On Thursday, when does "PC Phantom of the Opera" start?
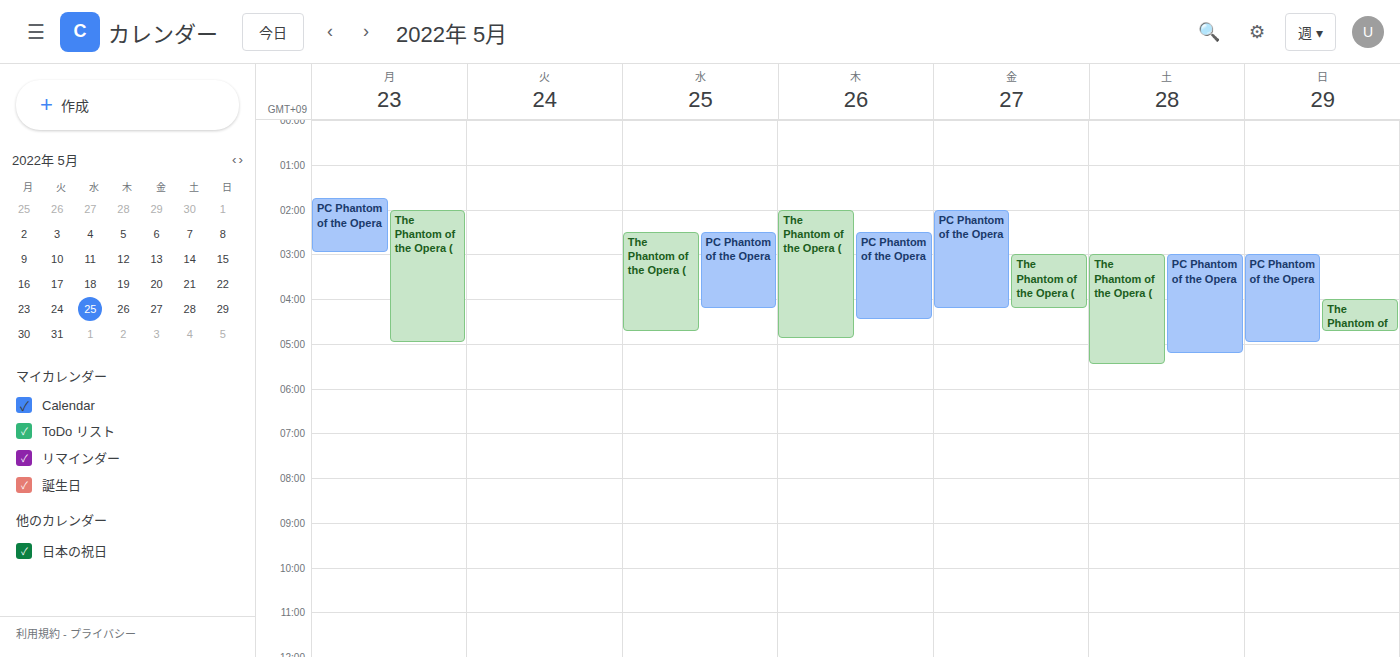
2:30 AM